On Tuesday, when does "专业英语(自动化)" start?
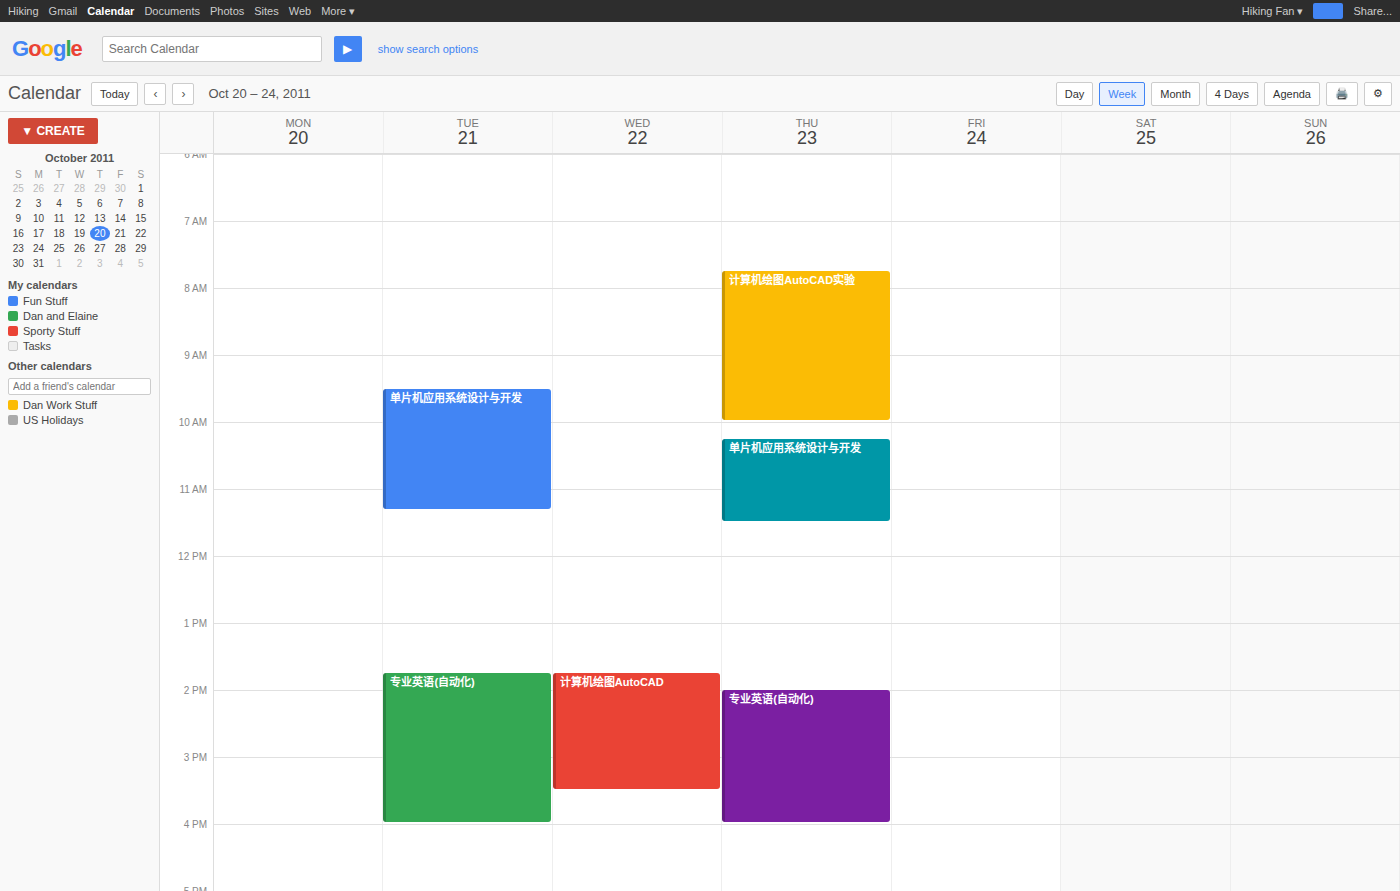
1:45 PM